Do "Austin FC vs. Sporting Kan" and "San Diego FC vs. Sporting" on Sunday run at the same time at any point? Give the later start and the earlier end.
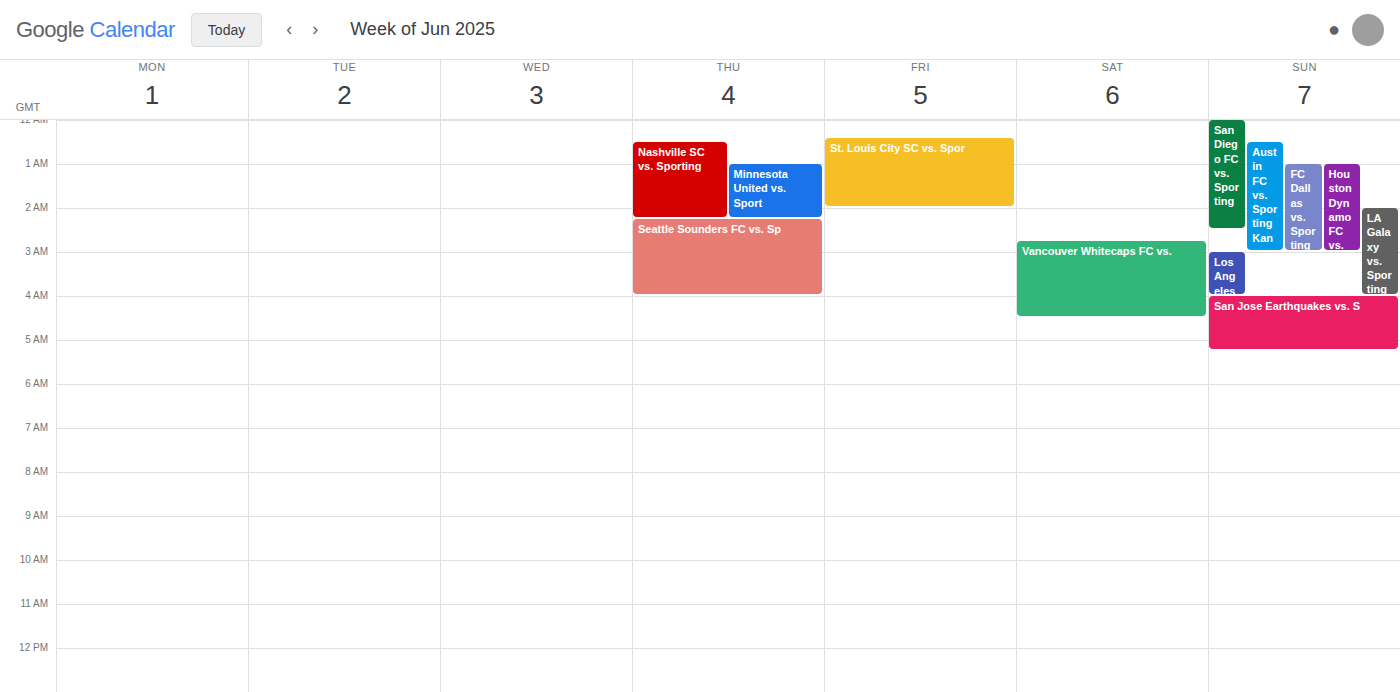
"Austin FC vs. Sporting Kan" starts at 12:30 AM, before "San Diego FC vs. Sporting" ends at 2:30 AM -- they overlap.